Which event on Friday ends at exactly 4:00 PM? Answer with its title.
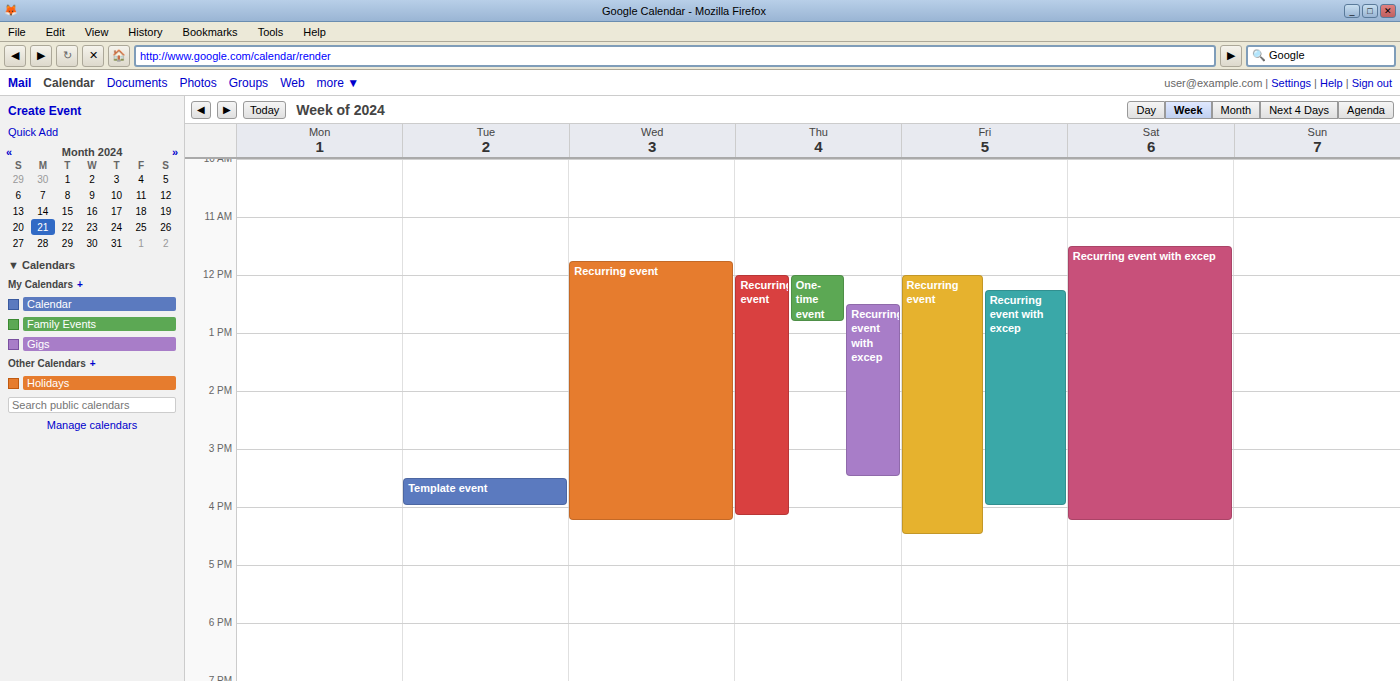
"Recurring event with excep"